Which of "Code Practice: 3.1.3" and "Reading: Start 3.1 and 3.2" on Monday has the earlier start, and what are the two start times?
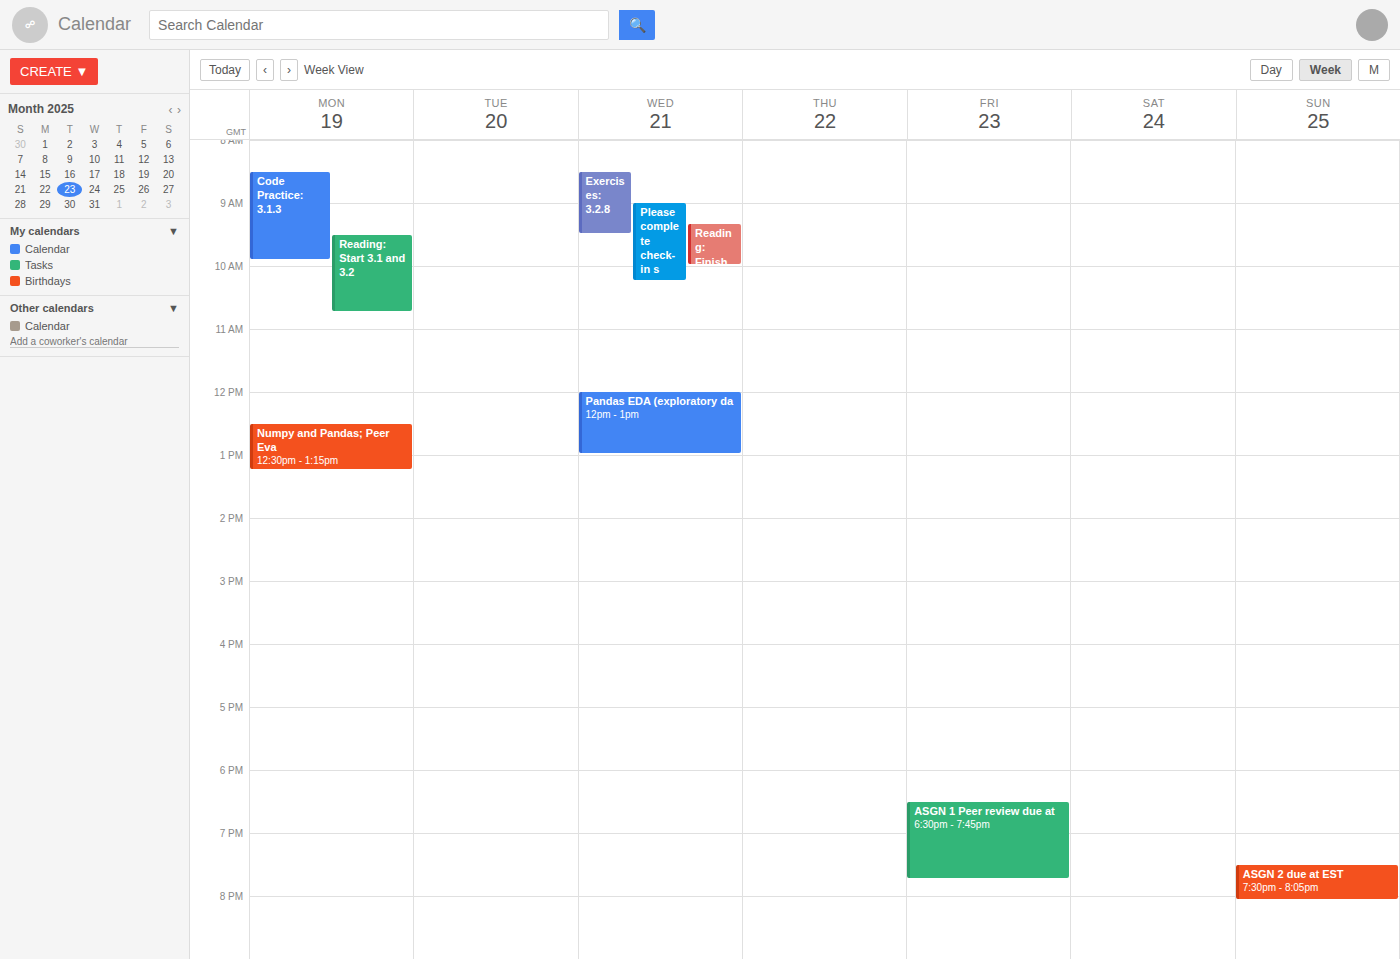
"Code Practice: 3.1.3" 8:30 AM; "Reading: Start 3.1 and 3.2" 9:30 AM.